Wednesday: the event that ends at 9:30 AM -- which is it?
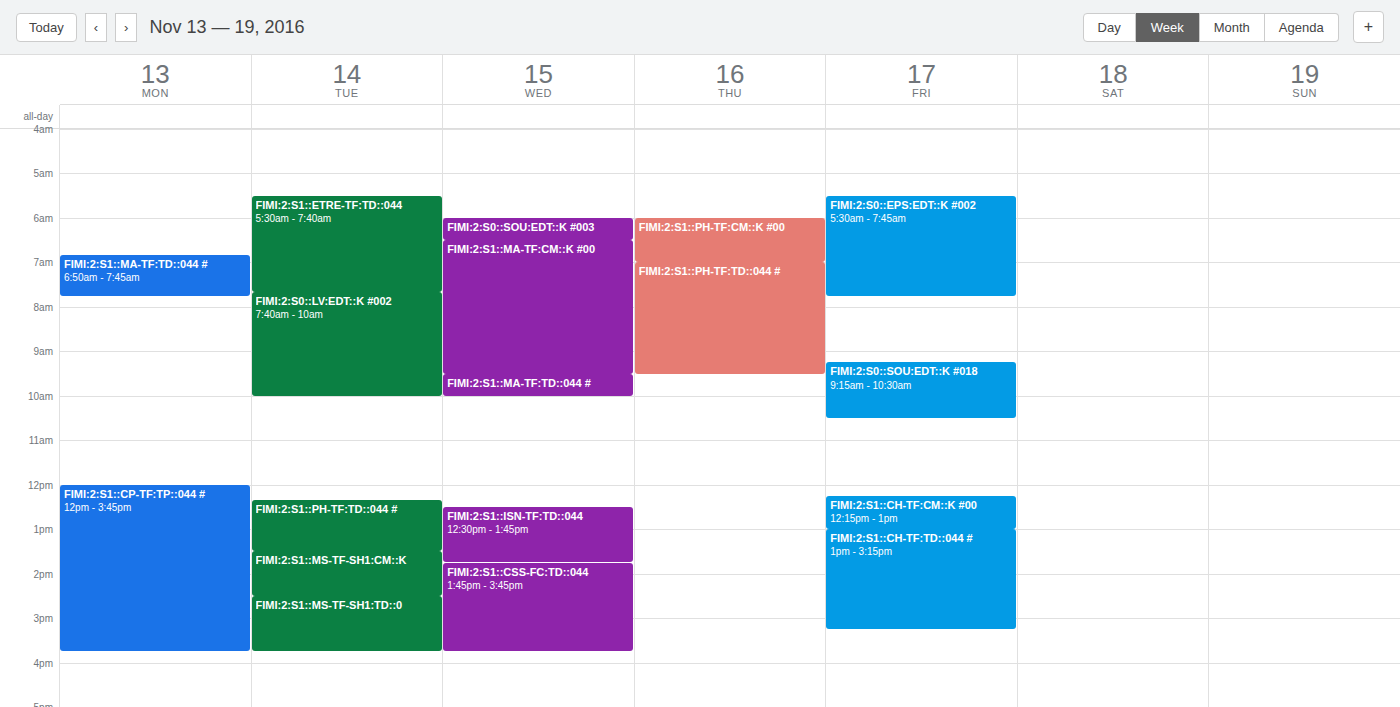
"FIMI:2:S1::MA-TF:CM::K #00"